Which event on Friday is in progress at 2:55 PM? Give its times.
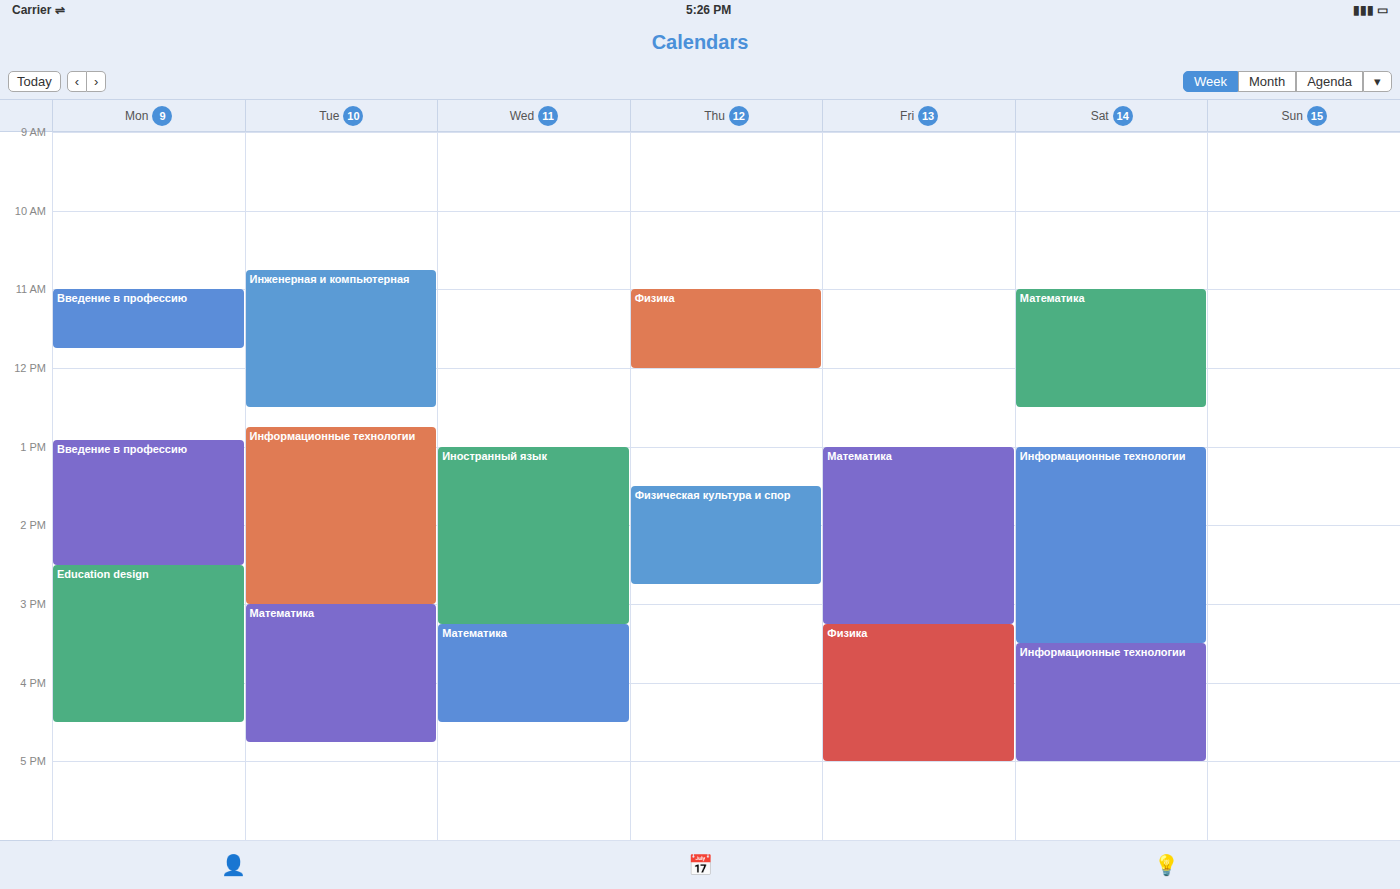
"Математика", 1:00 PM to 3:15 PM